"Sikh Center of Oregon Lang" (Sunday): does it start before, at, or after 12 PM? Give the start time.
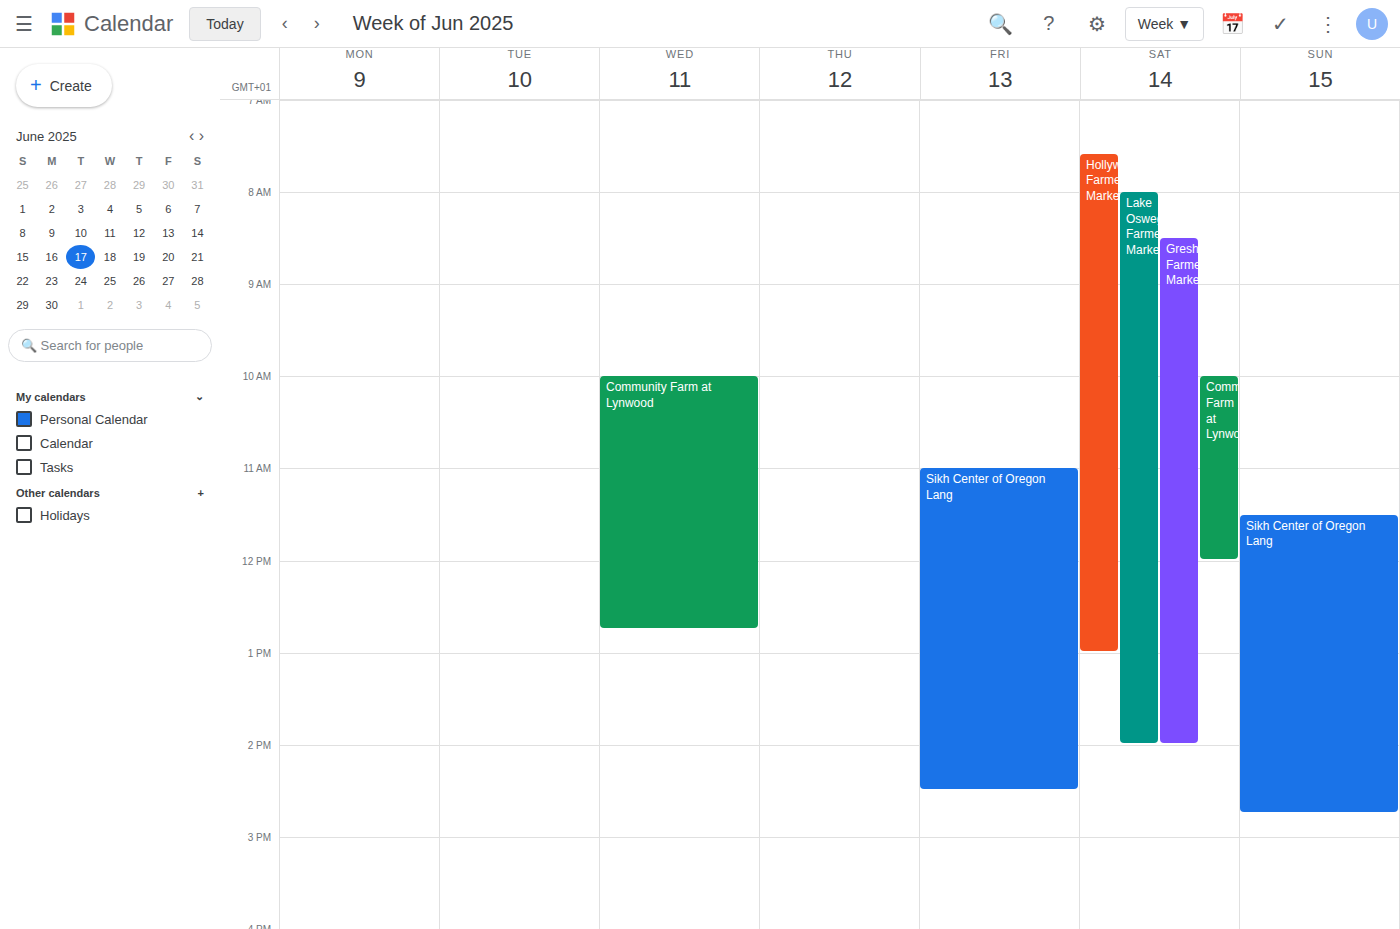
11:30 AM -- before 12 PM, 30 minutes above the 12 PM line.